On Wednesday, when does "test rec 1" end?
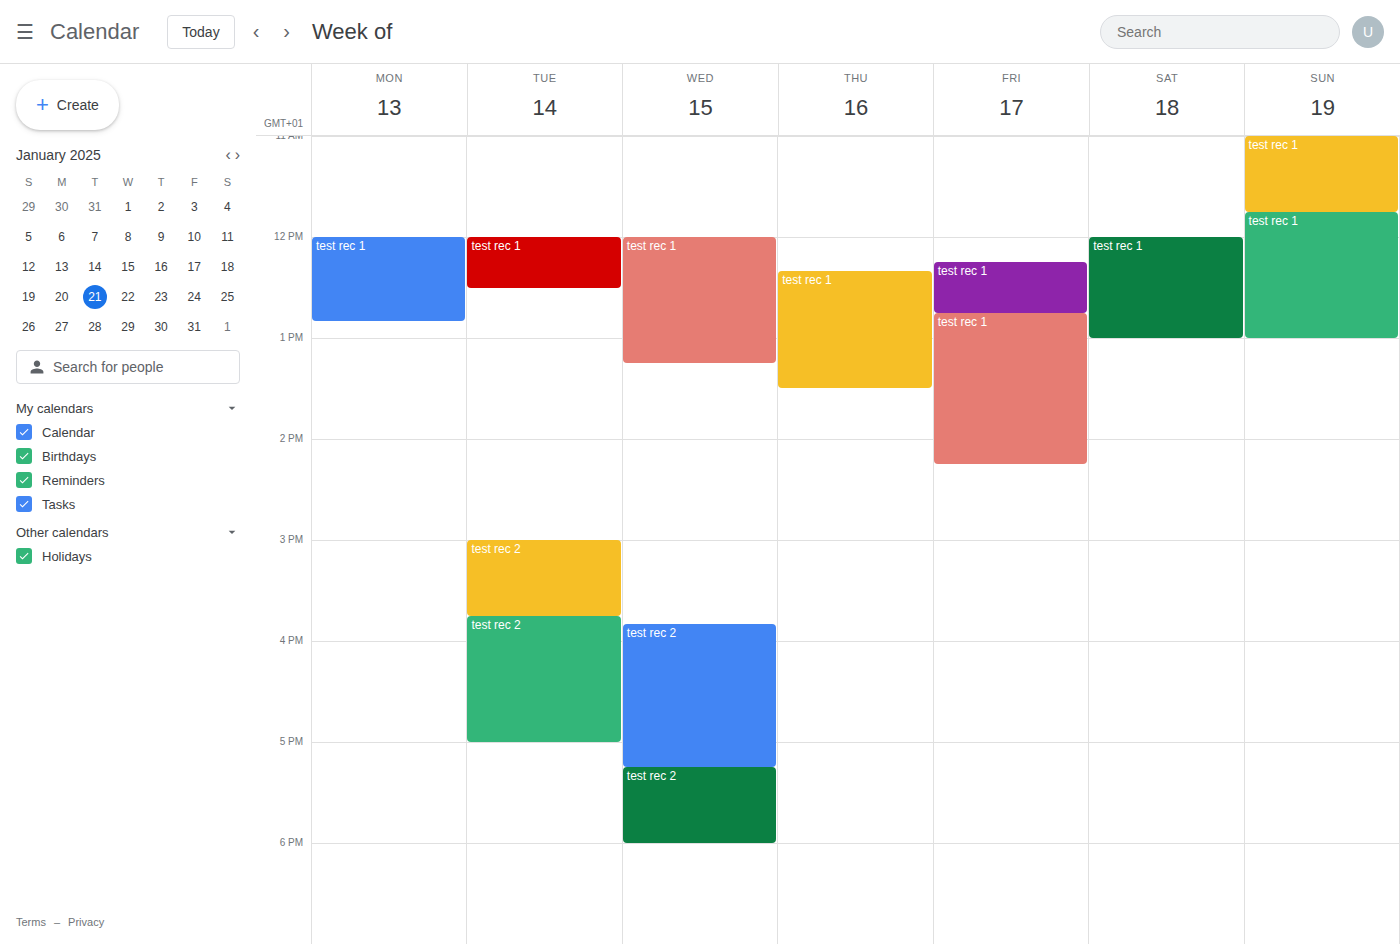
1:15 PM